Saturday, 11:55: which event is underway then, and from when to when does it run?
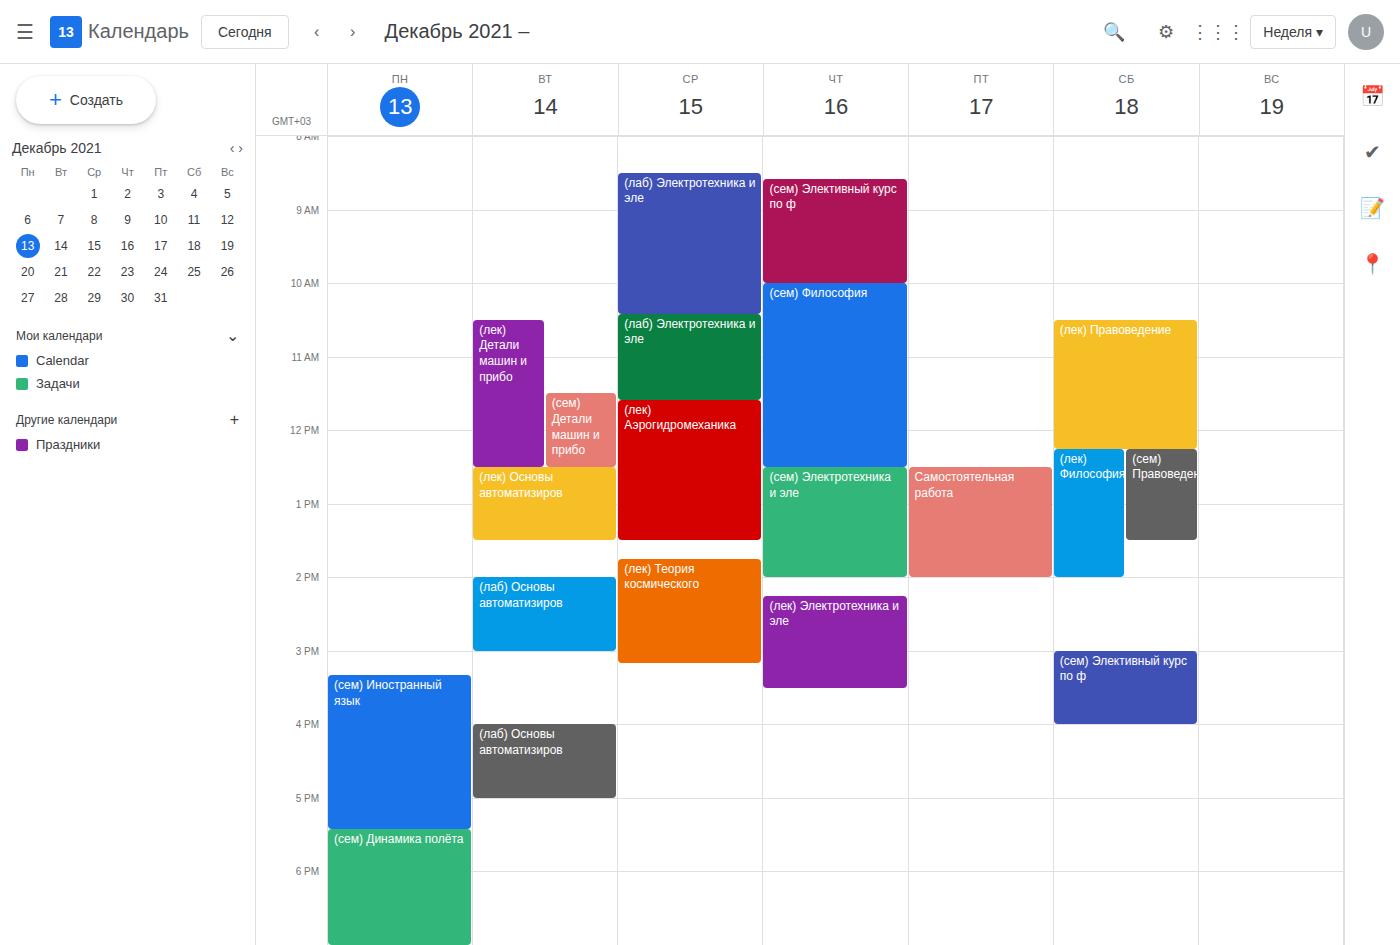
"(лек) Правоведение", 10:30 to 12:15